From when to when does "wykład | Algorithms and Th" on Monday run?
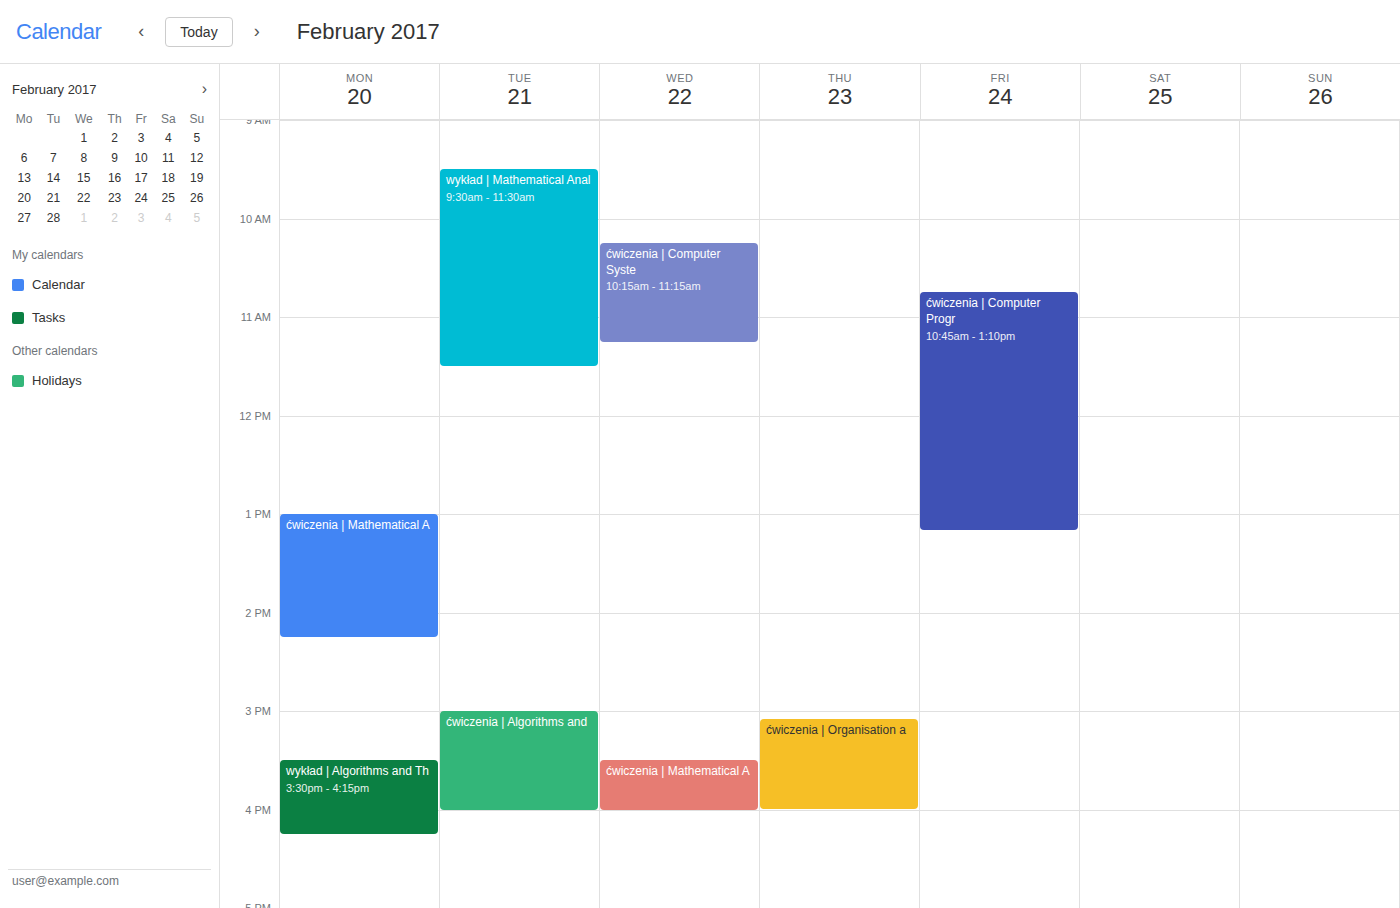
3:30 PM to 4:15 PM